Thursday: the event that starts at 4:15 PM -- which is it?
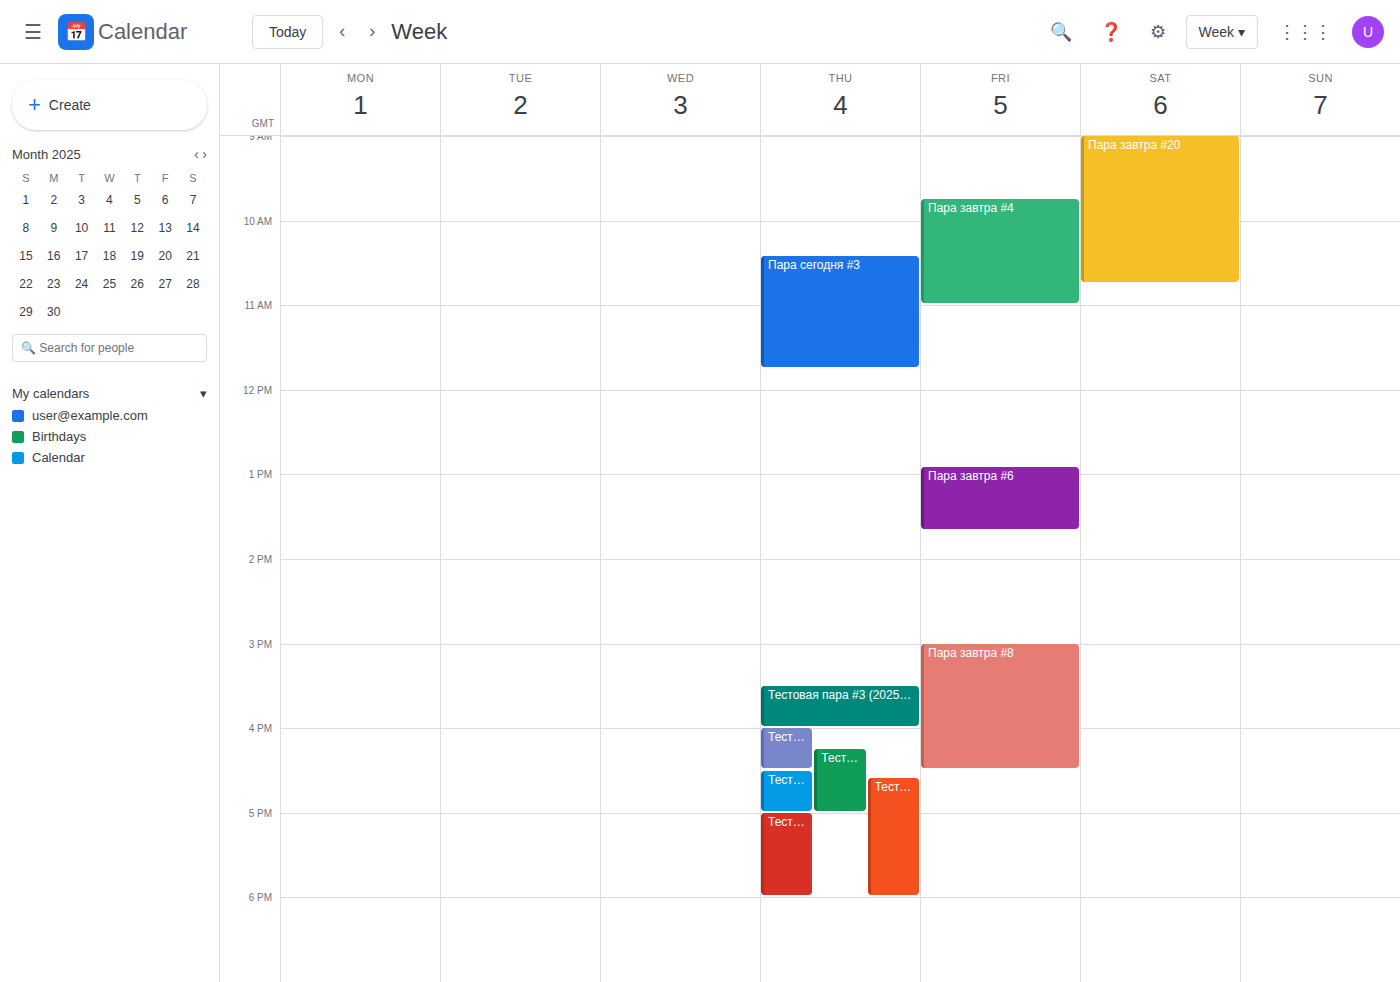
"Тестовая пара #1 (2025-04"